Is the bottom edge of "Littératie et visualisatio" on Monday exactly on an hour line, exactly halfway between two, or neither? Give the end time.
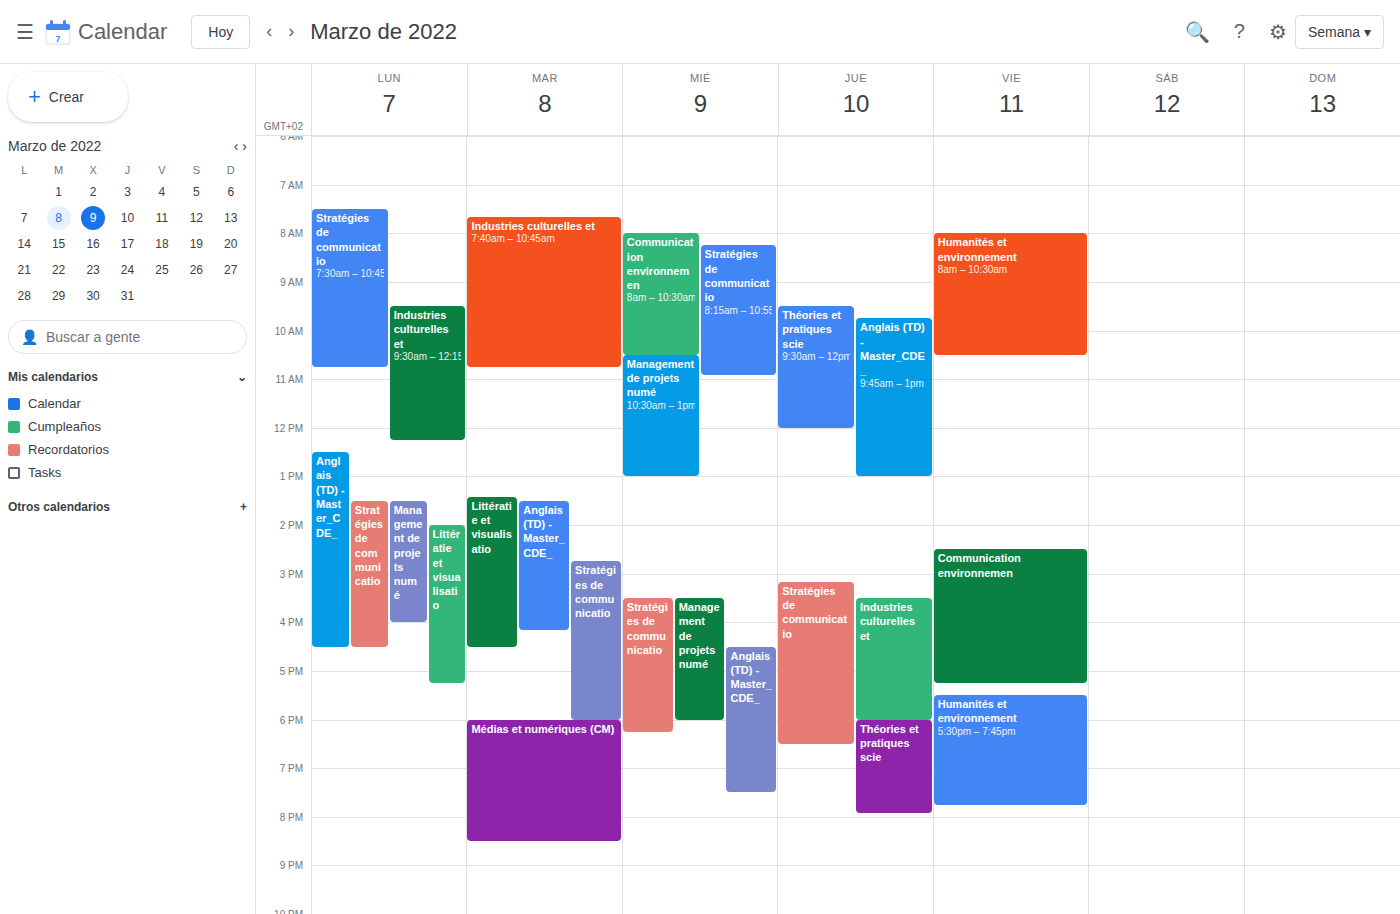
5:15 PM -- neither: a quarter of the way from the 5 PM line to the 6 PM line.